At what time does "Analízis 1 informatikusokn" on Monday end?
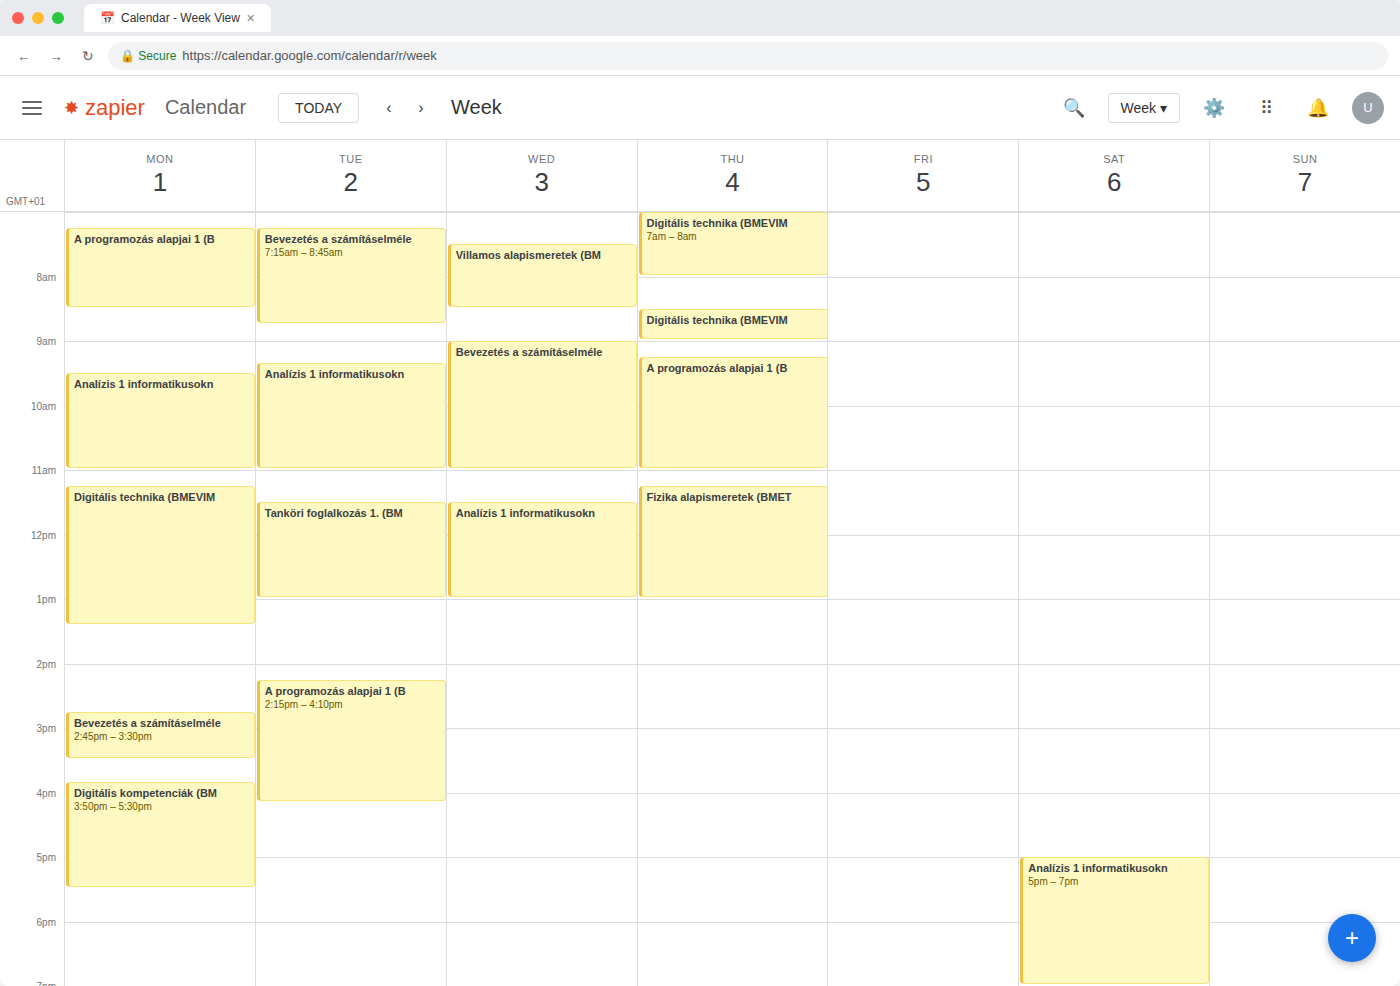
11:00 AM